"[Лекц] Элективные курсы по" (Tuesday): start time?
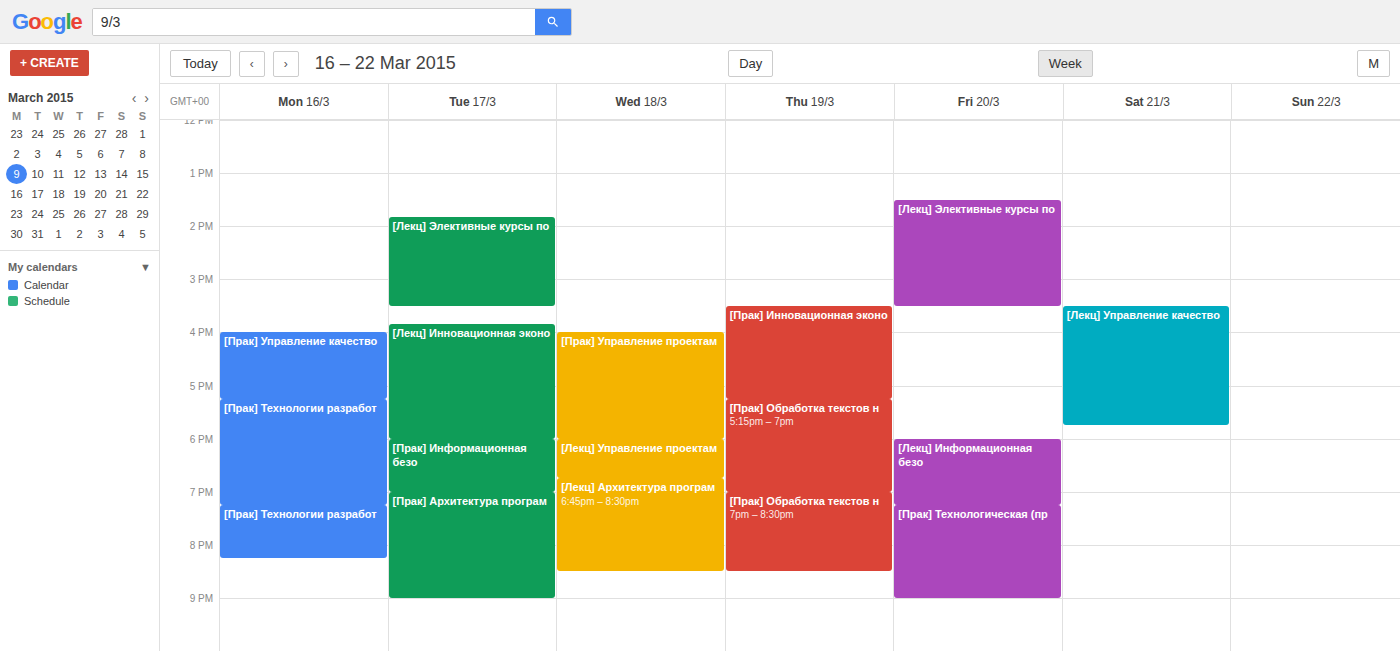
1:50 PM